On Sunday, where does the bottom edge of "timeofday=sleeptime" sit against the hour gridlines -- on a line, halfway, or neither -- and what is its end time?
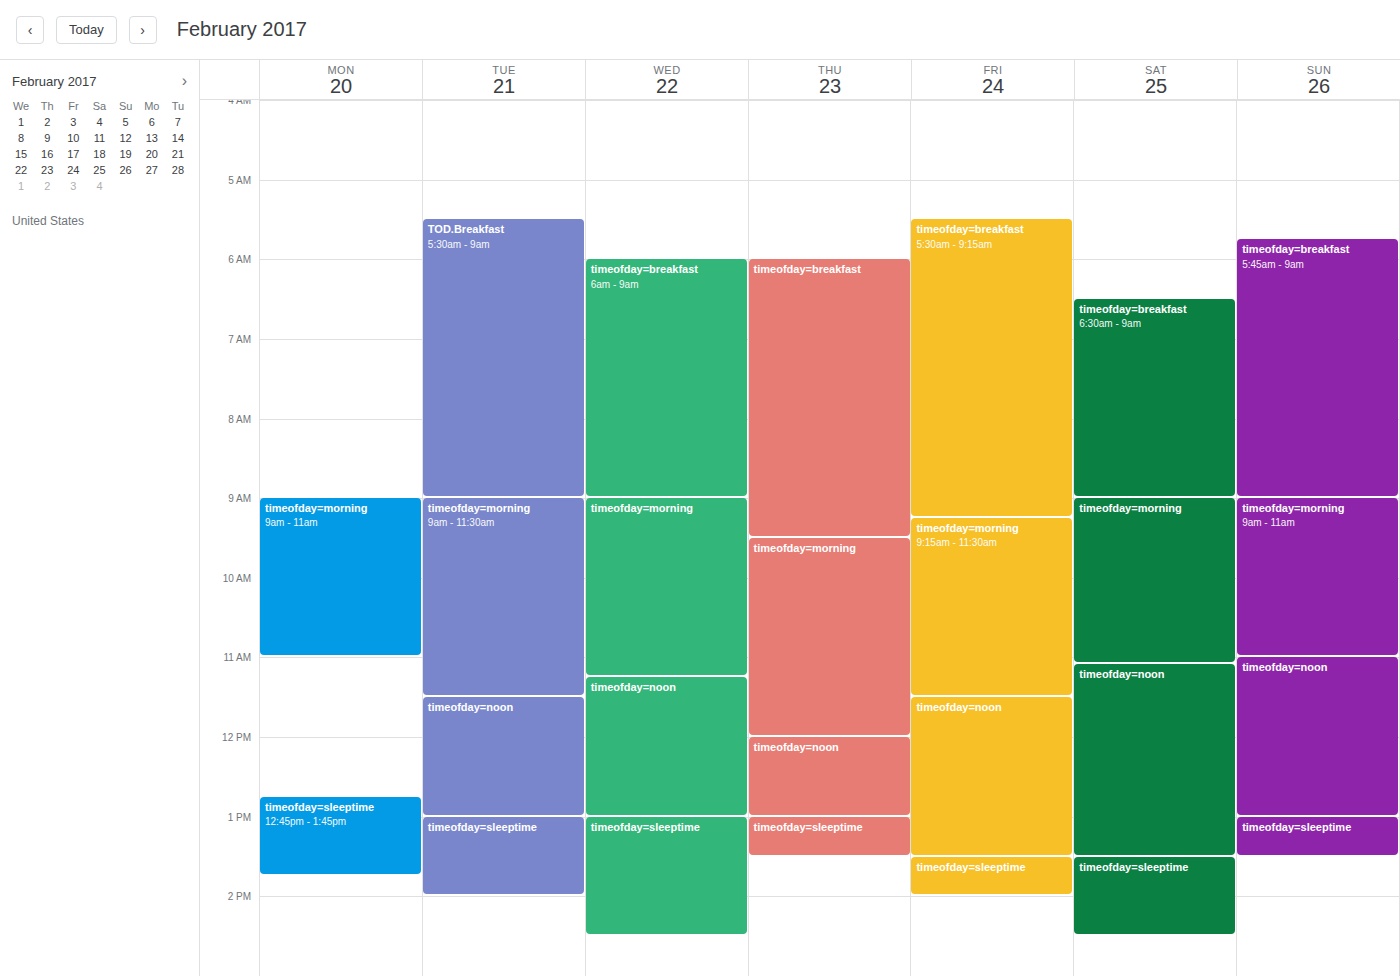
1:30 PM -- halfway between the 1 PM and 2 PM lines.